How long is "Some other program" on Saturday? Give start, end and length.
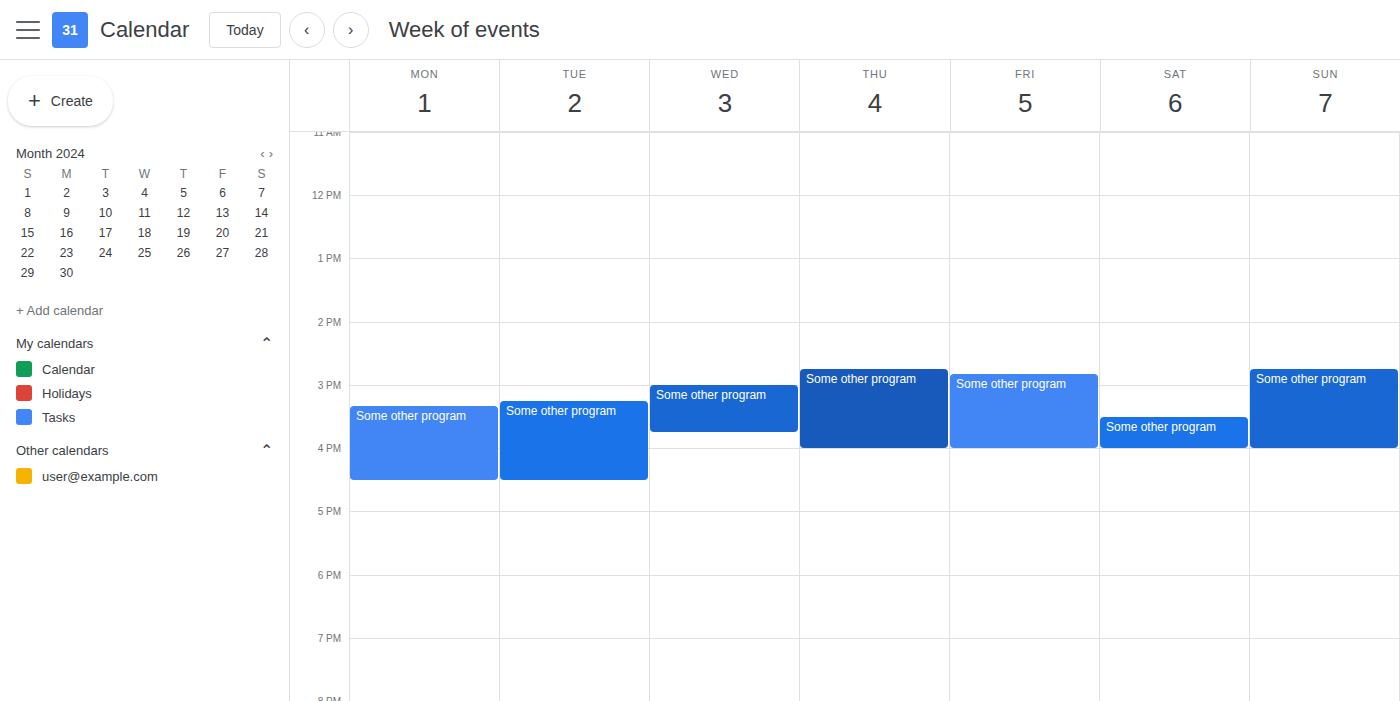
3:30 PM to 4:00 PM, 30 minutes